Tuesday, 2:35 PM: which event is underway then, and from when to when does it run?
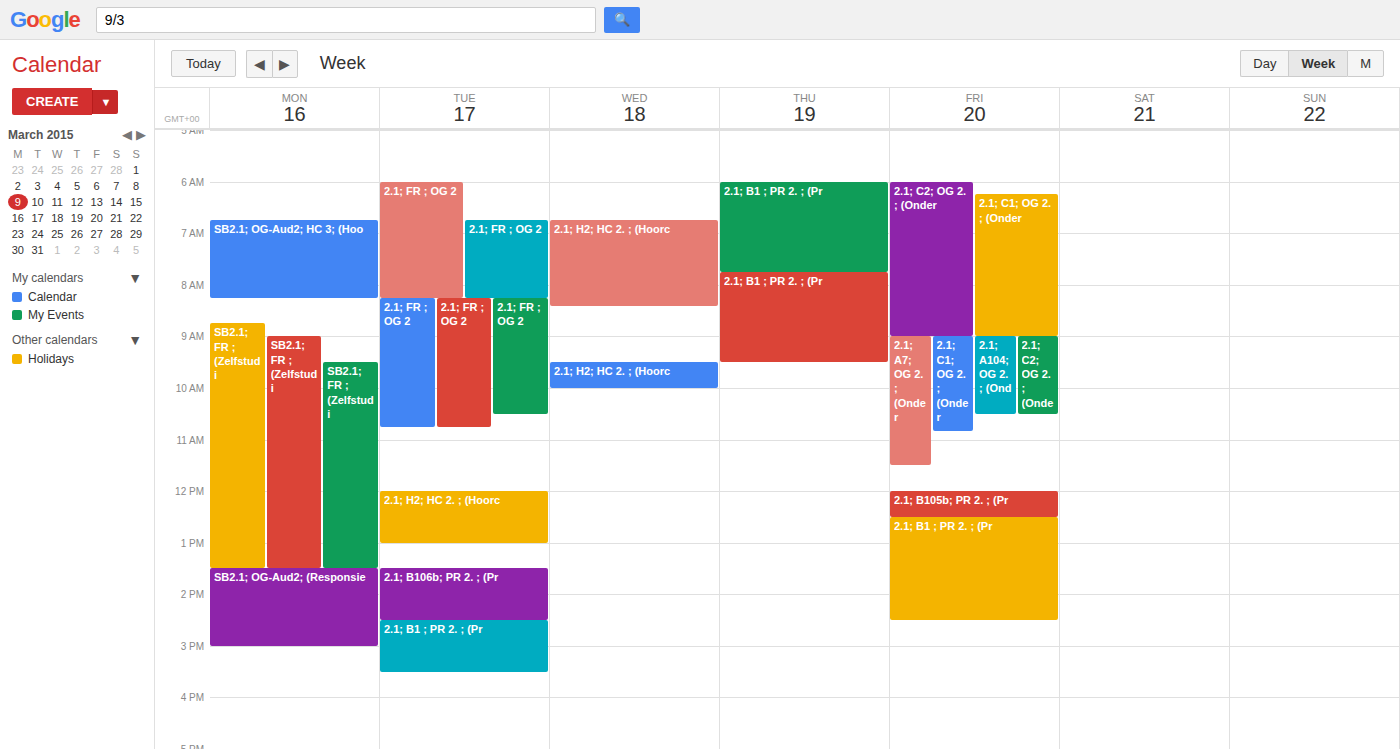
"2.1; B1 ; PR 2. ; (Pr", 2:30 PM to 3:30 PM